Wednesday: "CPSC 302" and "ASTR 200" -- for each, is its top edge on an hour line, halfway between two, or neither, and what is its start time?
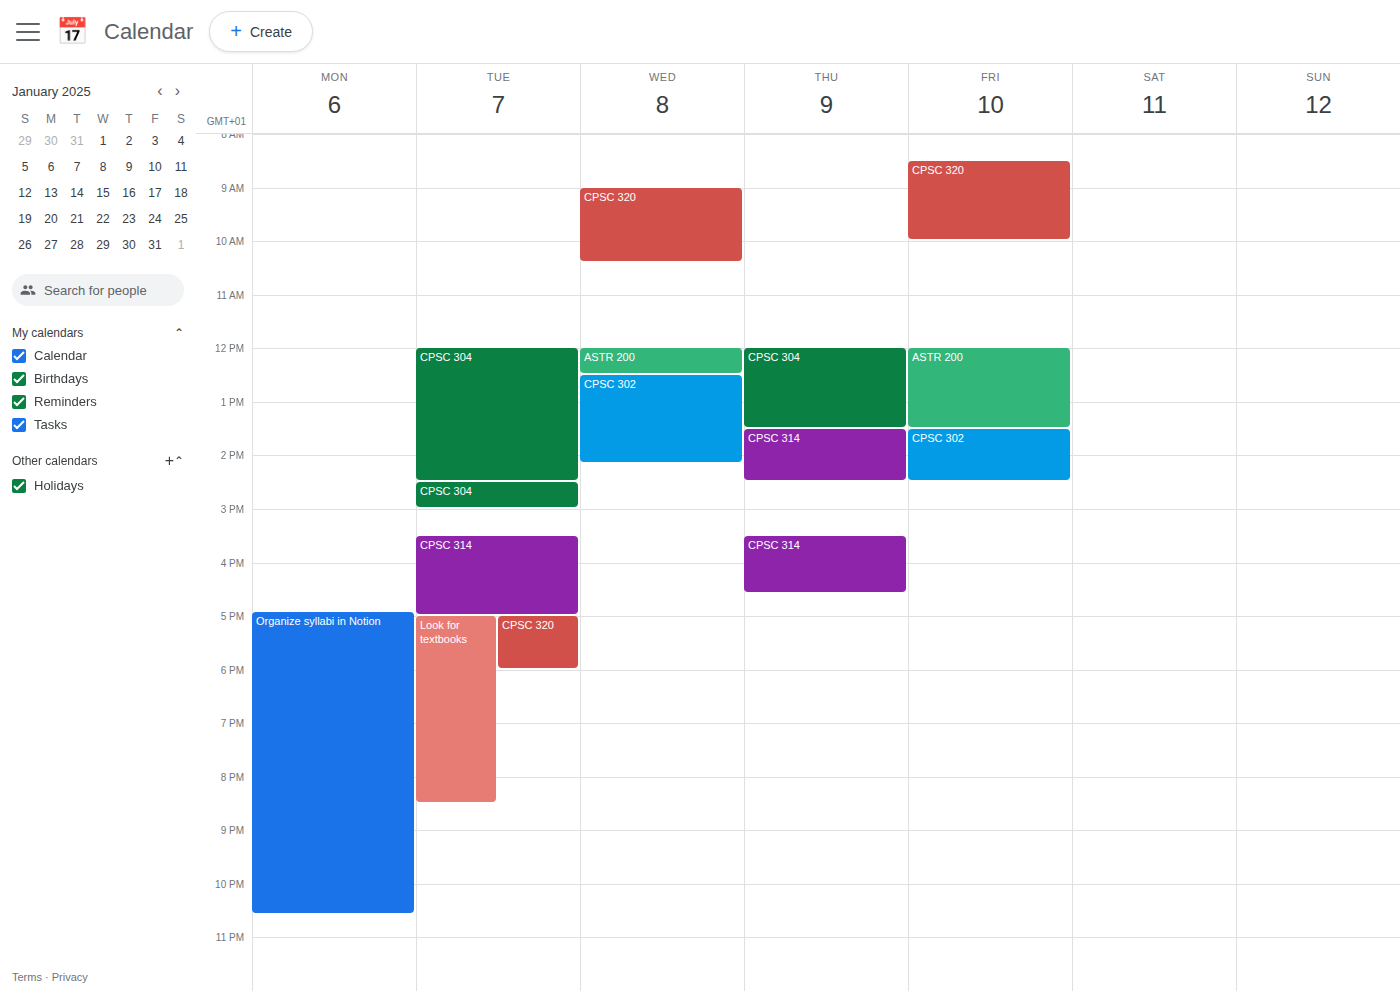
"CPSC 302": 12:30 PM, halfway between the 12 PM and 1 PM lines. "ASTR 200": 12:00 PM, exactly on the 12 PM line.